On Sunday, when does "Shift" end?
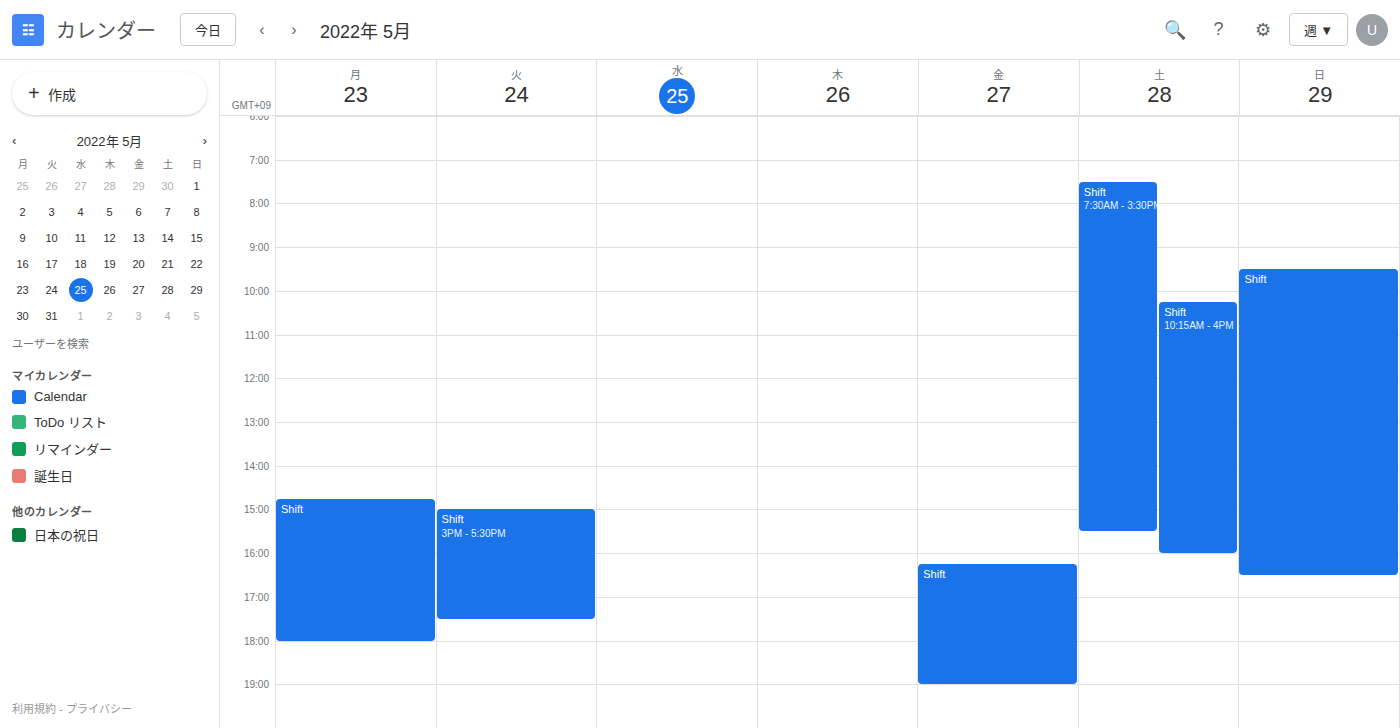
4:30 PM